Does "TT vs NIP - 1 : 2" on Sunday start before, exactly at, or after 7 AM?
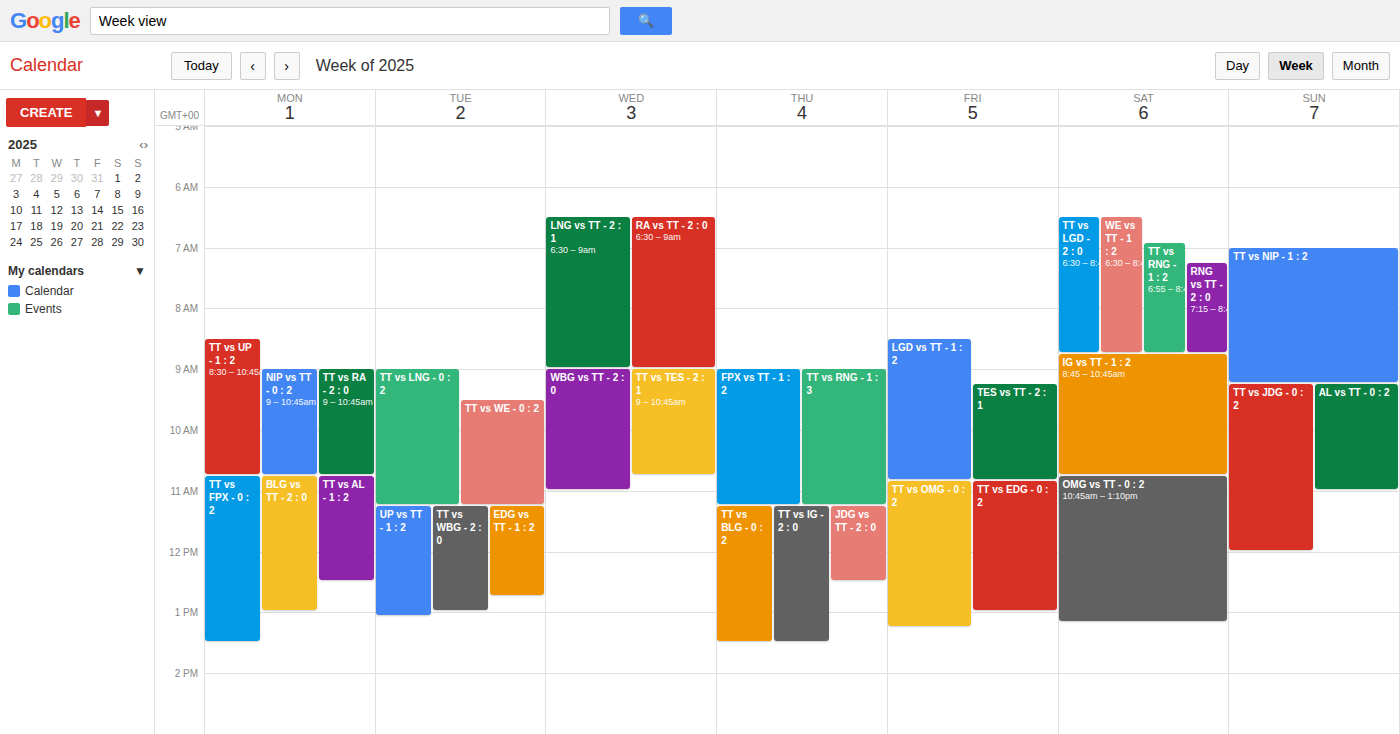
7:00 AM -- exactly at 7 AM, on the 7 AM line.